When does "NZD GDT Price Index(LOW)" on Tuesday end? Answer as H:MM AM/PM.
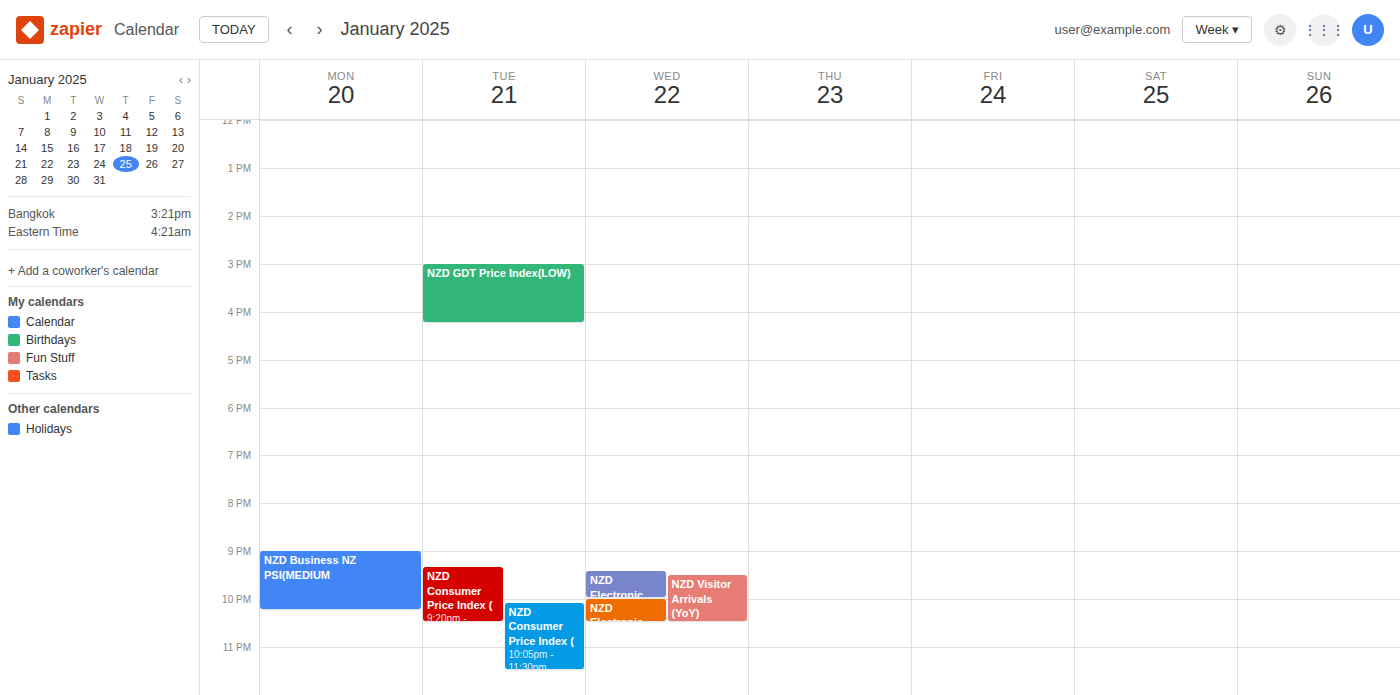
4:15 PM